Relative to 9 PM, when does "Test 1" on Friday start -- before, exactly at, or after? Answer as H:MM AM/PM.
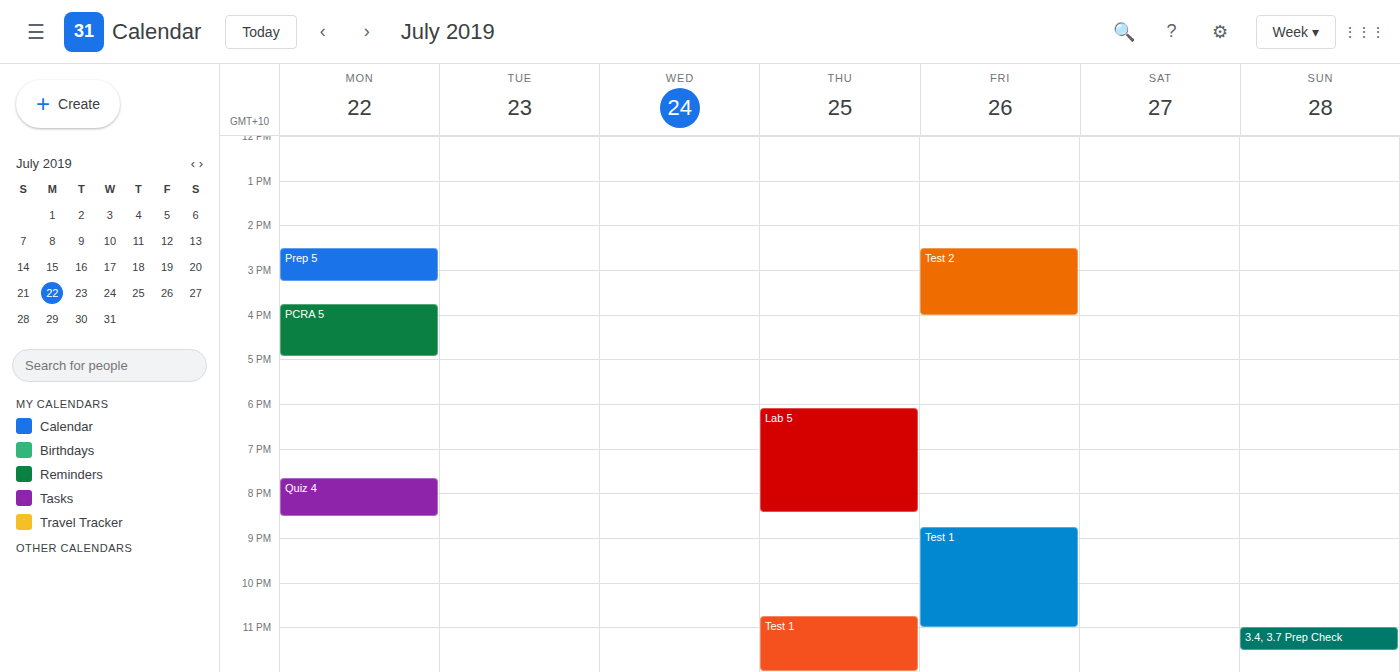
8:45 PM -- before 9 PM, 15 minutes above the 9 PM line.